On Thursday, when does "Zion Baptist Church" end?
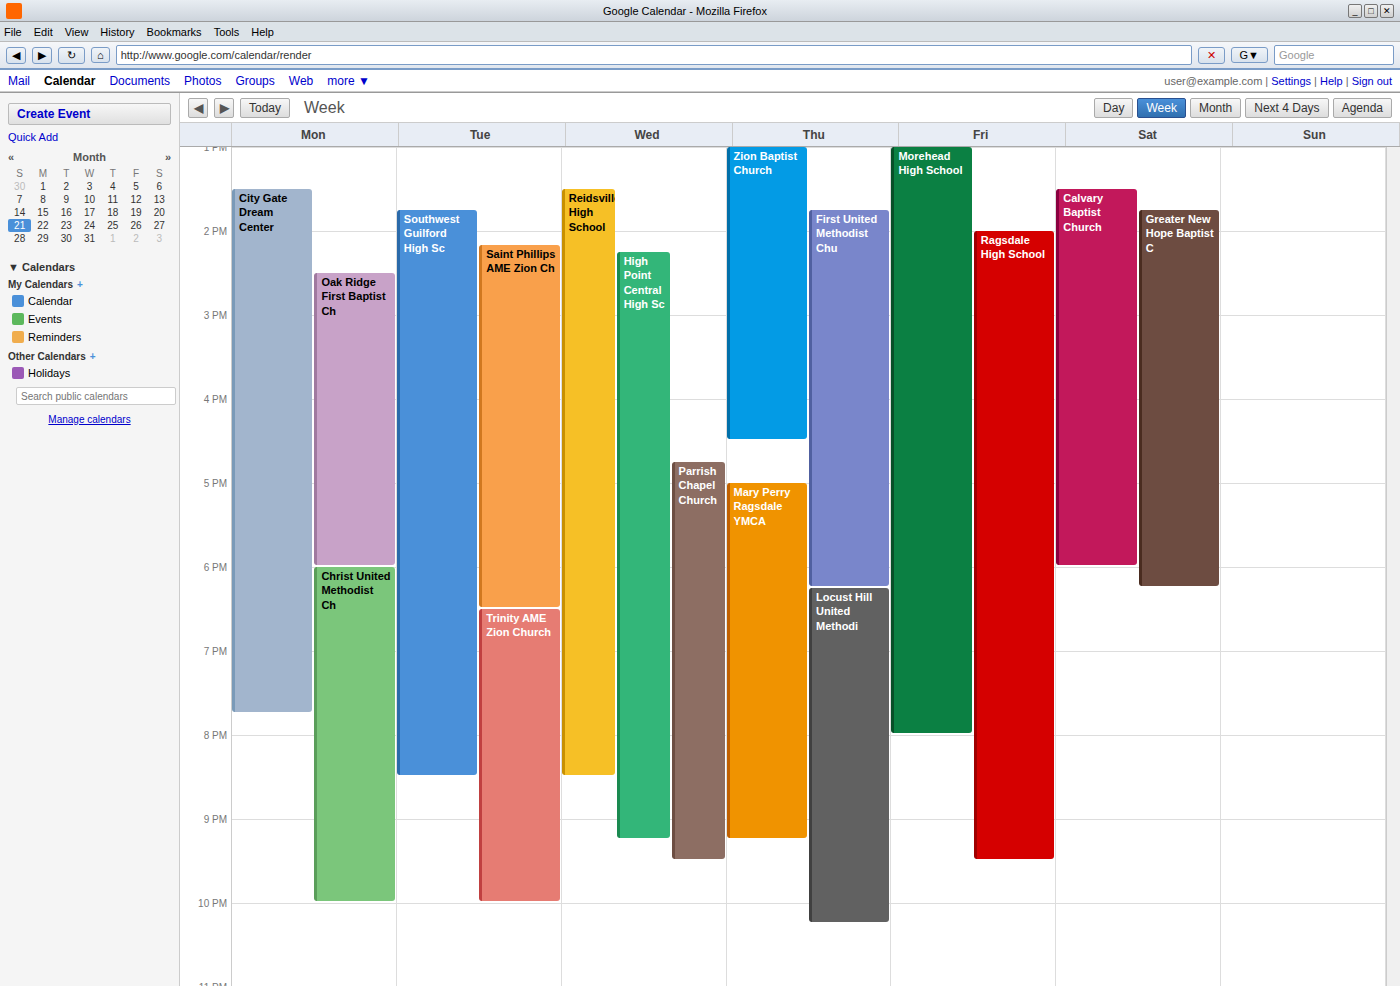
4:30 PM